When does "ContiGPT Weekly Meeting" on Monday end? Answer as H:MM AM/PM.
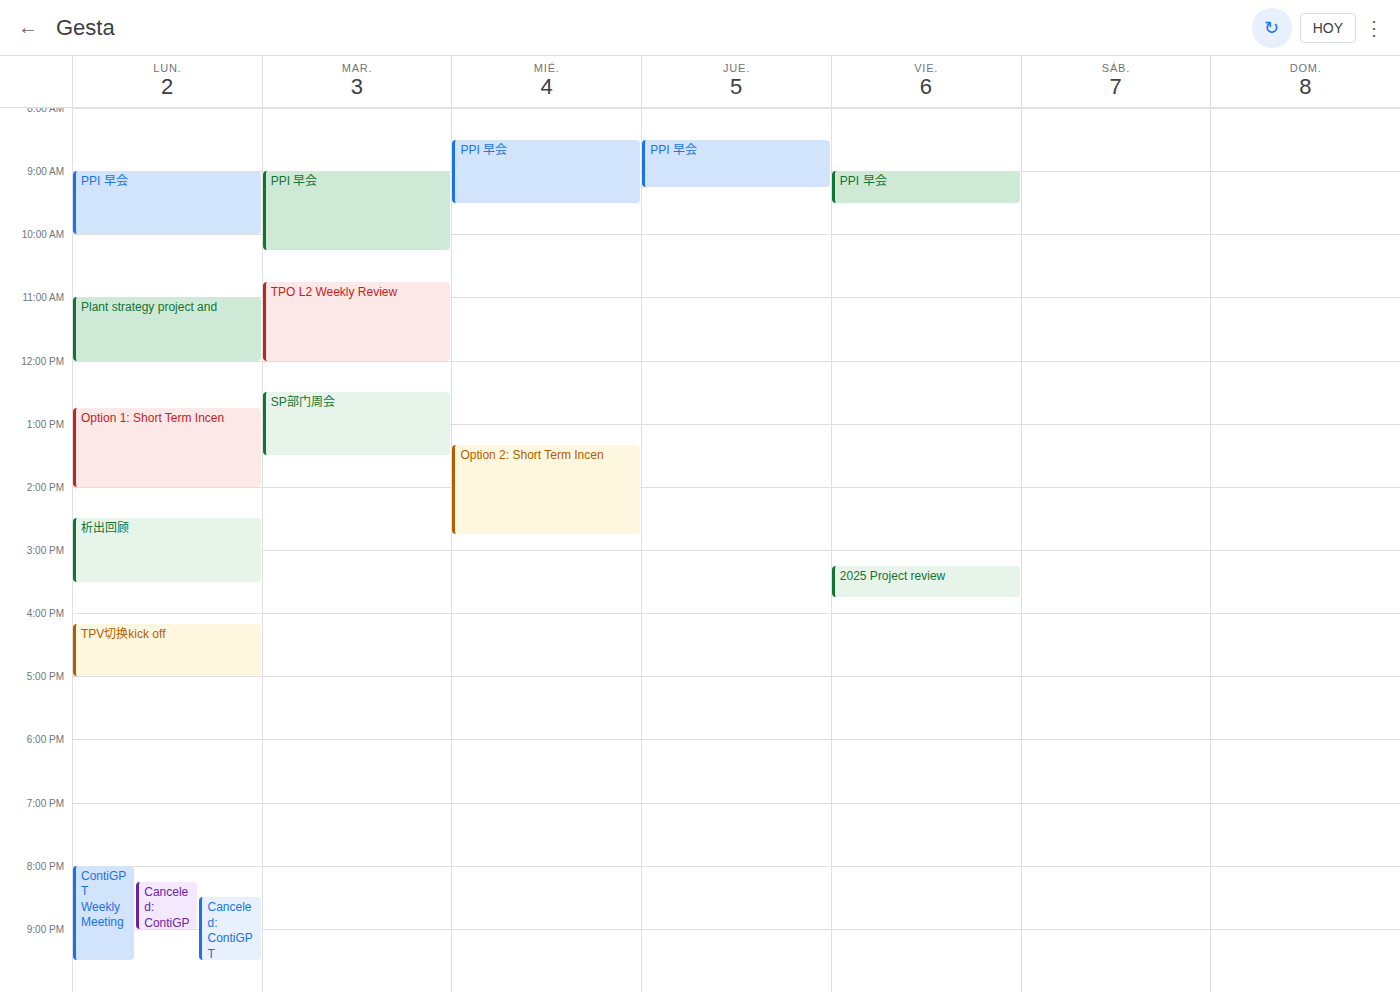
9:30 PM